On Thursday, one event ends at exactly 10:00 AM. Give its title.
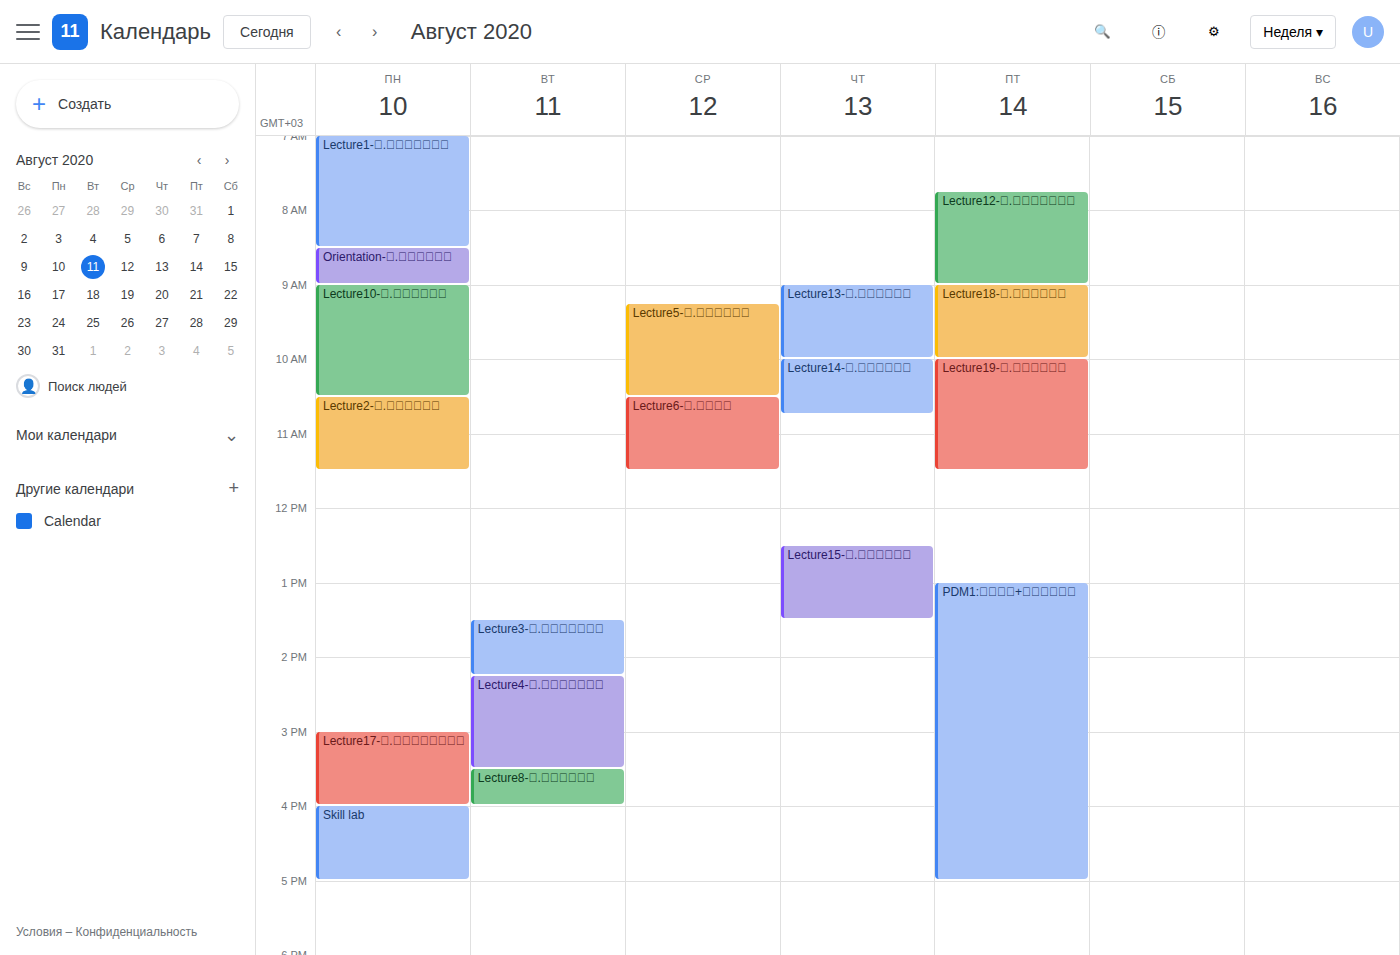
"Lecture13-อ.ภาวินี"